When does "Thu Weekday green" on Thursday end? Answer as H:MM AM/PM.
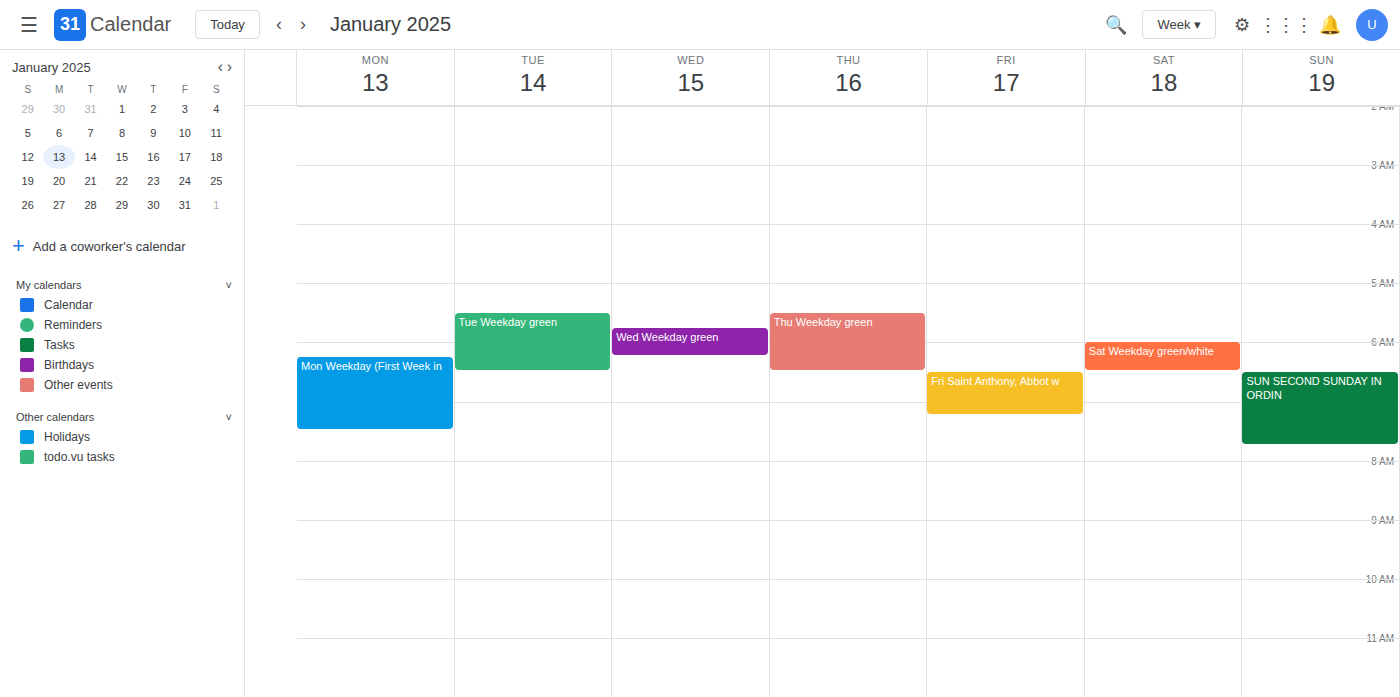
6:30 AM